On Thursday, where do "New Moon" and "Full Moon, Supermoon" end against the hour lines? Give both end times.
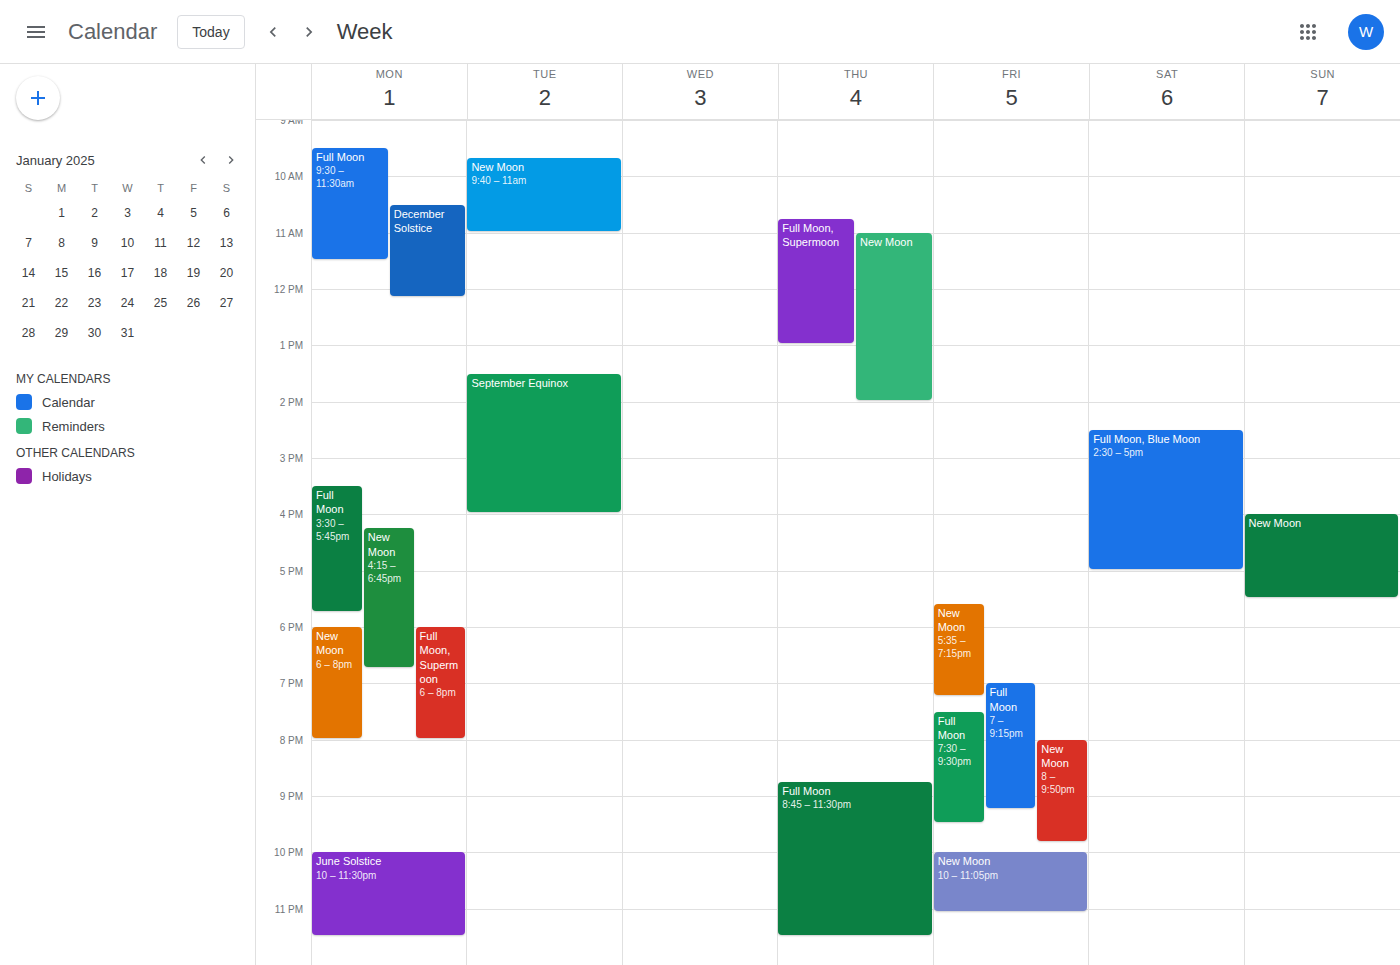
"New Moon": 2:00 PM, exactly on the 2 PM line. "Full Moon, Supermoon": 1:00 PM, exactly on the 1 PM line.